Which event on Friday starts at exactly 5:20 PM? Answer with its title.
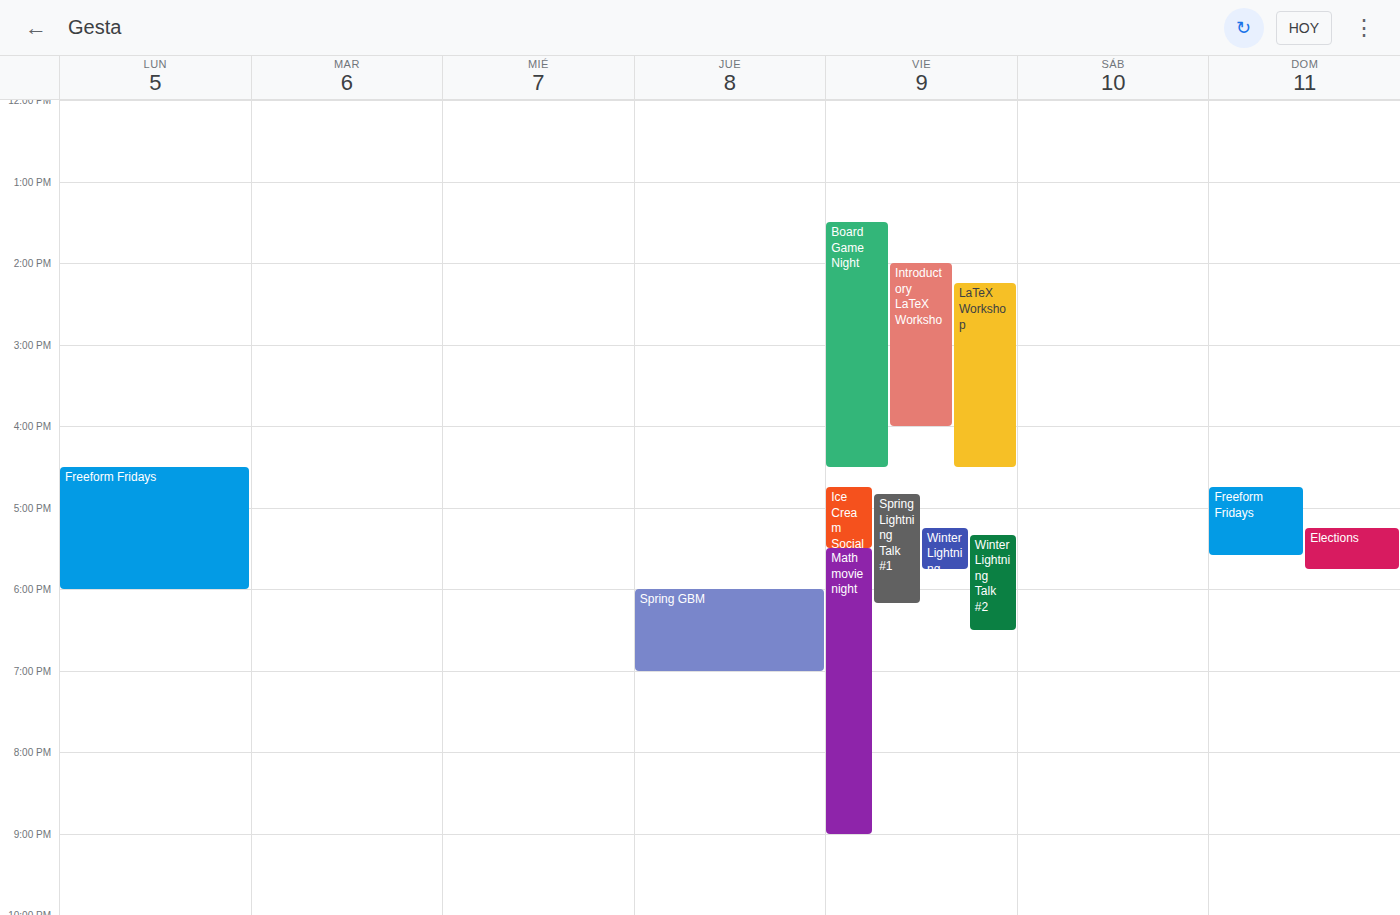
"Winter Lightning Talk #2"